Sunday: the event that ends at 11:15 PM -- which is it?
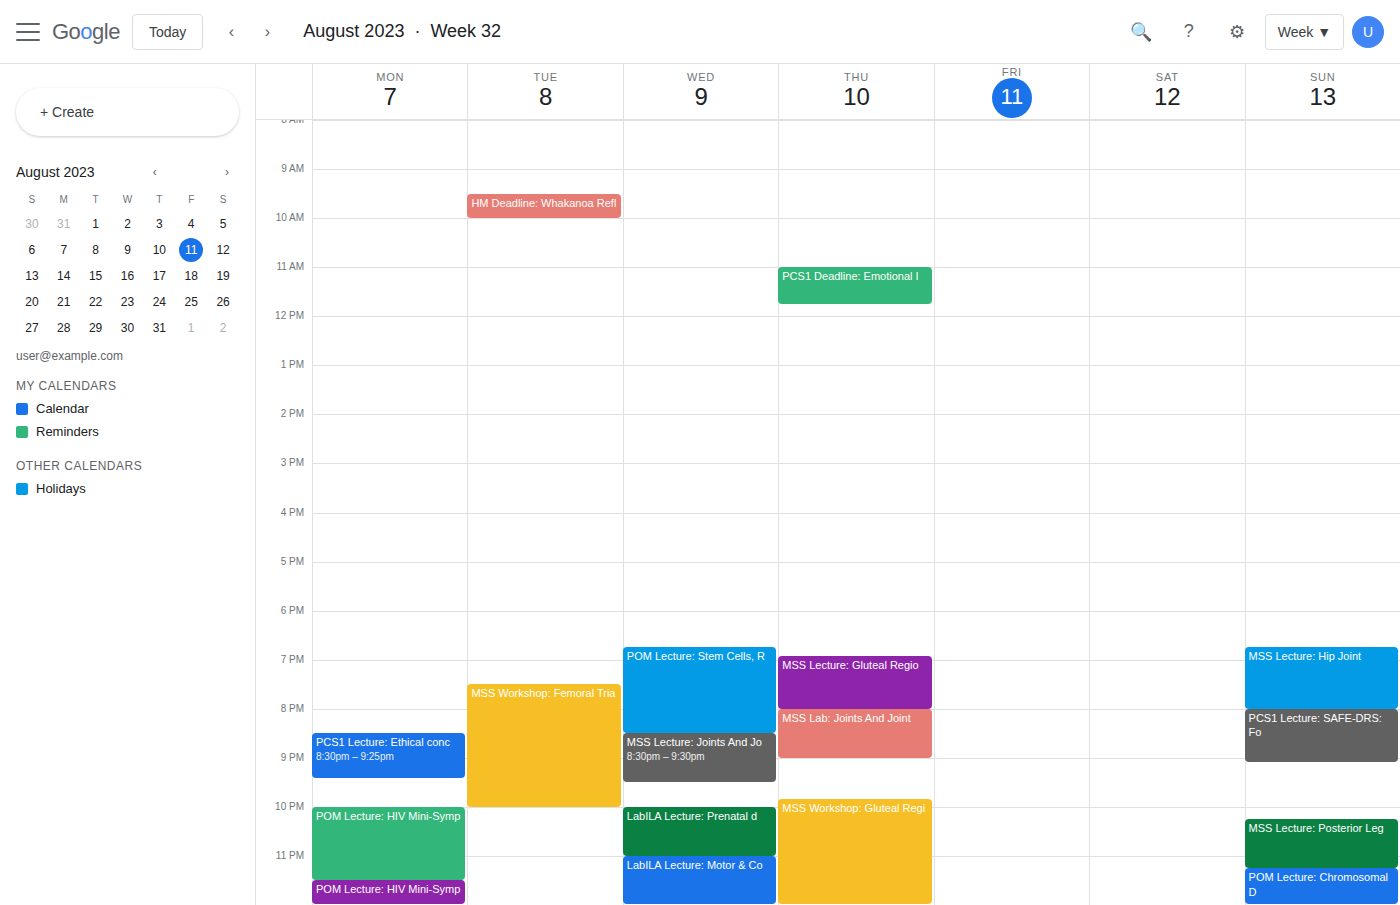
"MSS Lecture: Posterior Leg"